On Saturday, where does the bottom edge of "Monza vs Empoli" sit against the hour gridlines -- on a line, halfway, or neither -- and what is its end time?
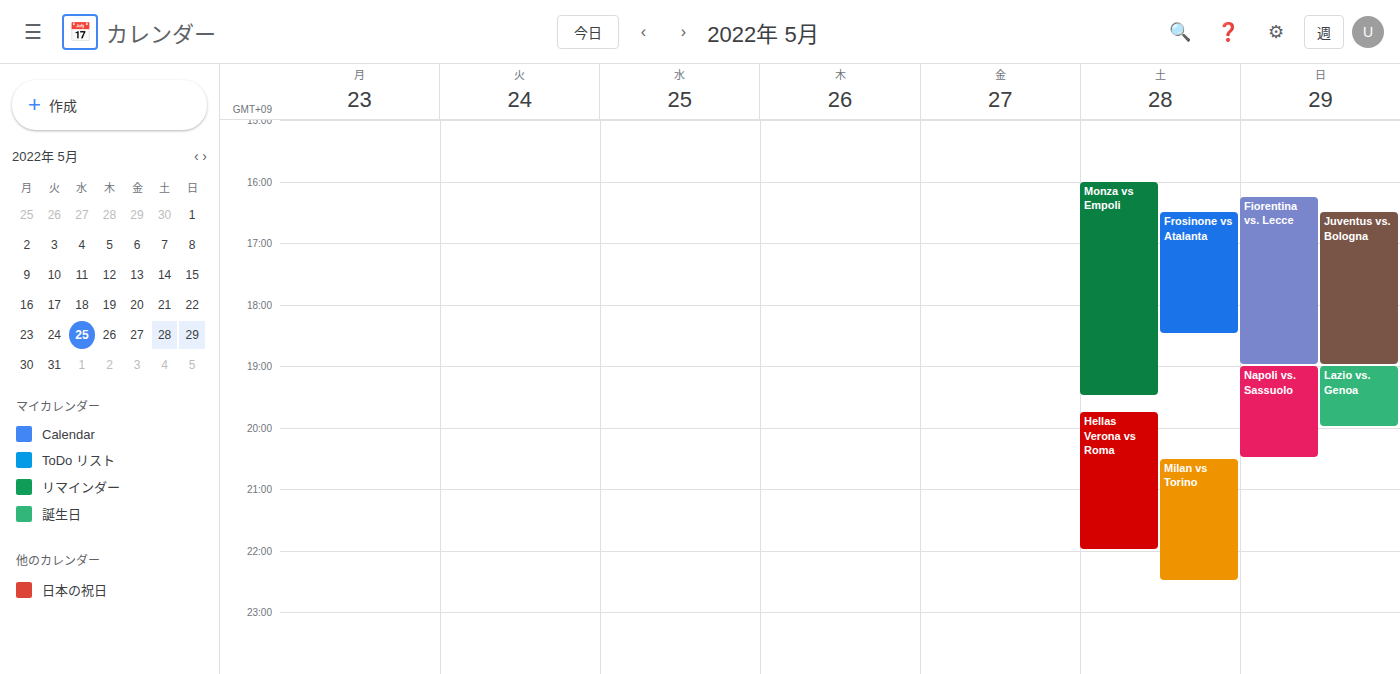
7:30 PM -- halfway between the 7 PM and 8 PM lines.